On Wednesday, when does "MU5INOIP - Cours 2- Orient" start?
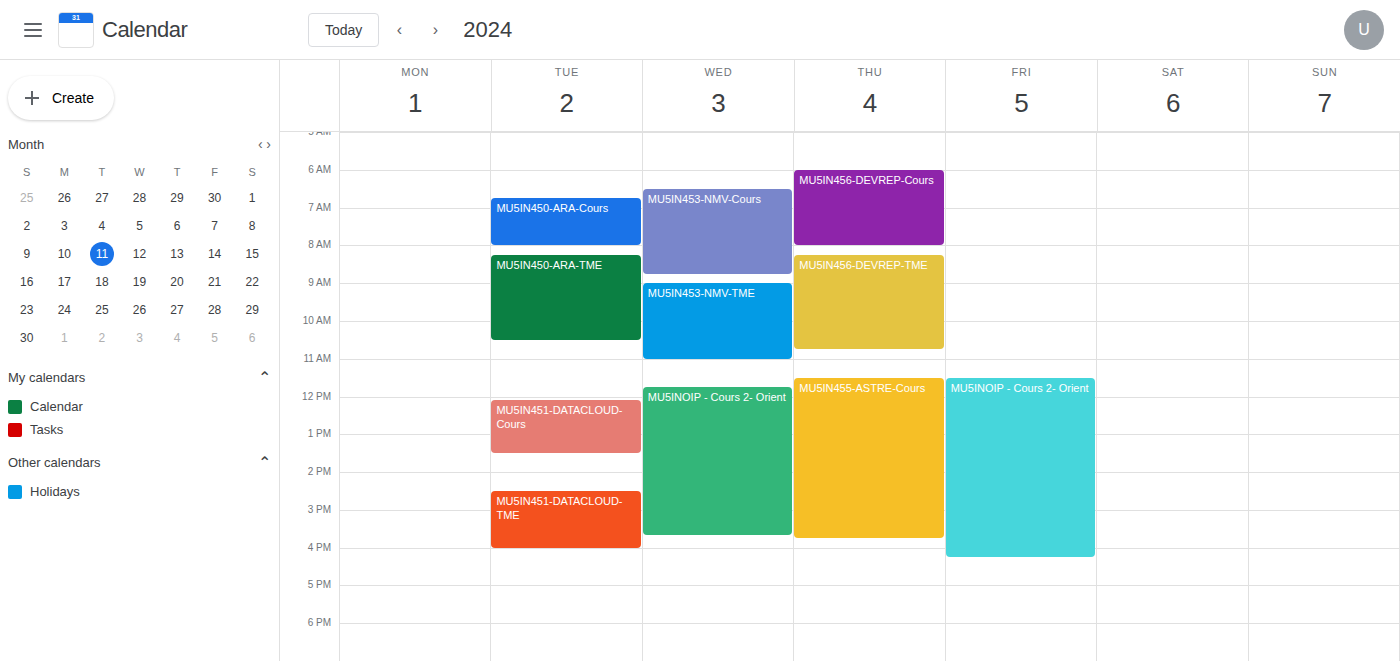
11:45 AM